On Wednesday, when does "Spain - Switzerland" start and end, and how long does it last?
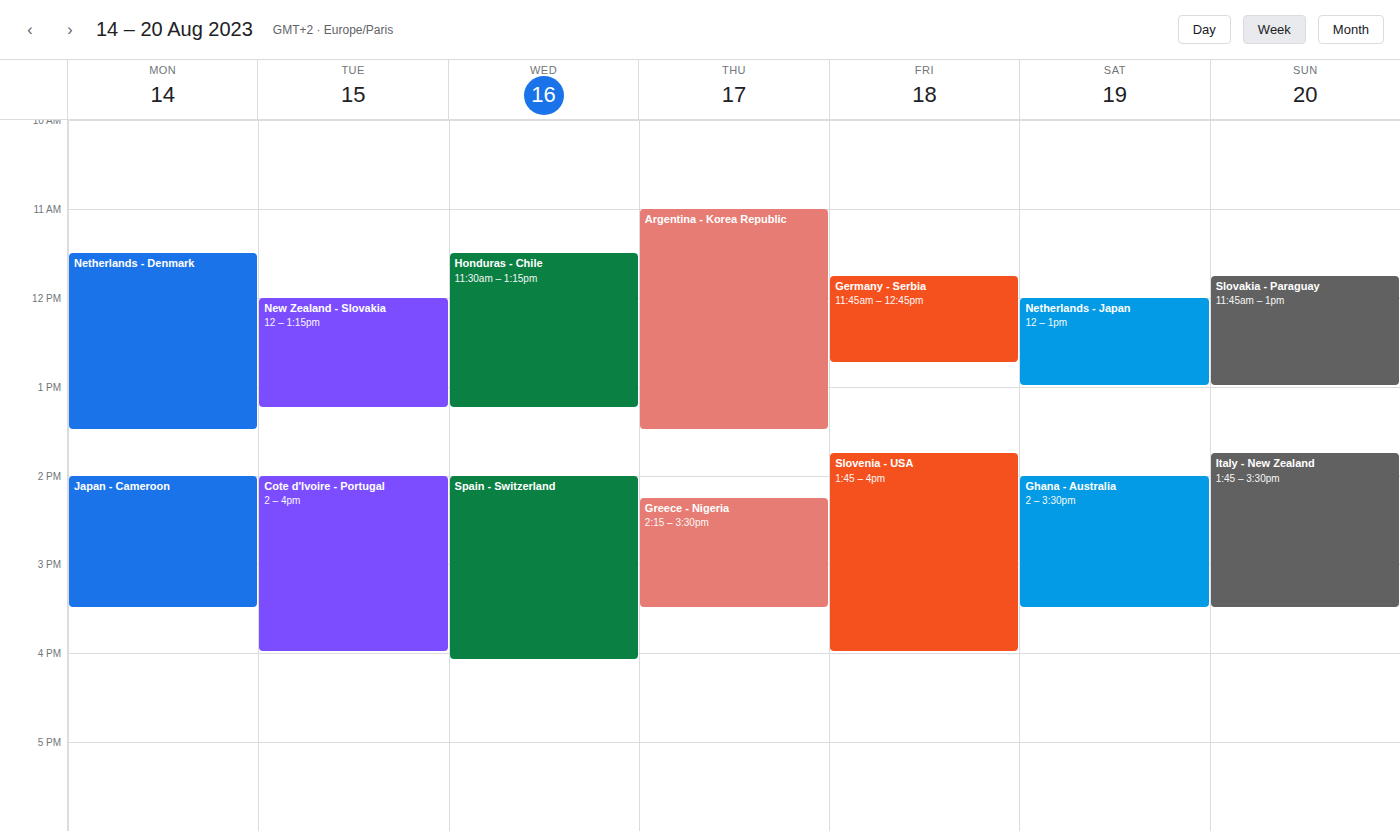
2:00 PM to 4:05 PM, 2 hours 5 minutes